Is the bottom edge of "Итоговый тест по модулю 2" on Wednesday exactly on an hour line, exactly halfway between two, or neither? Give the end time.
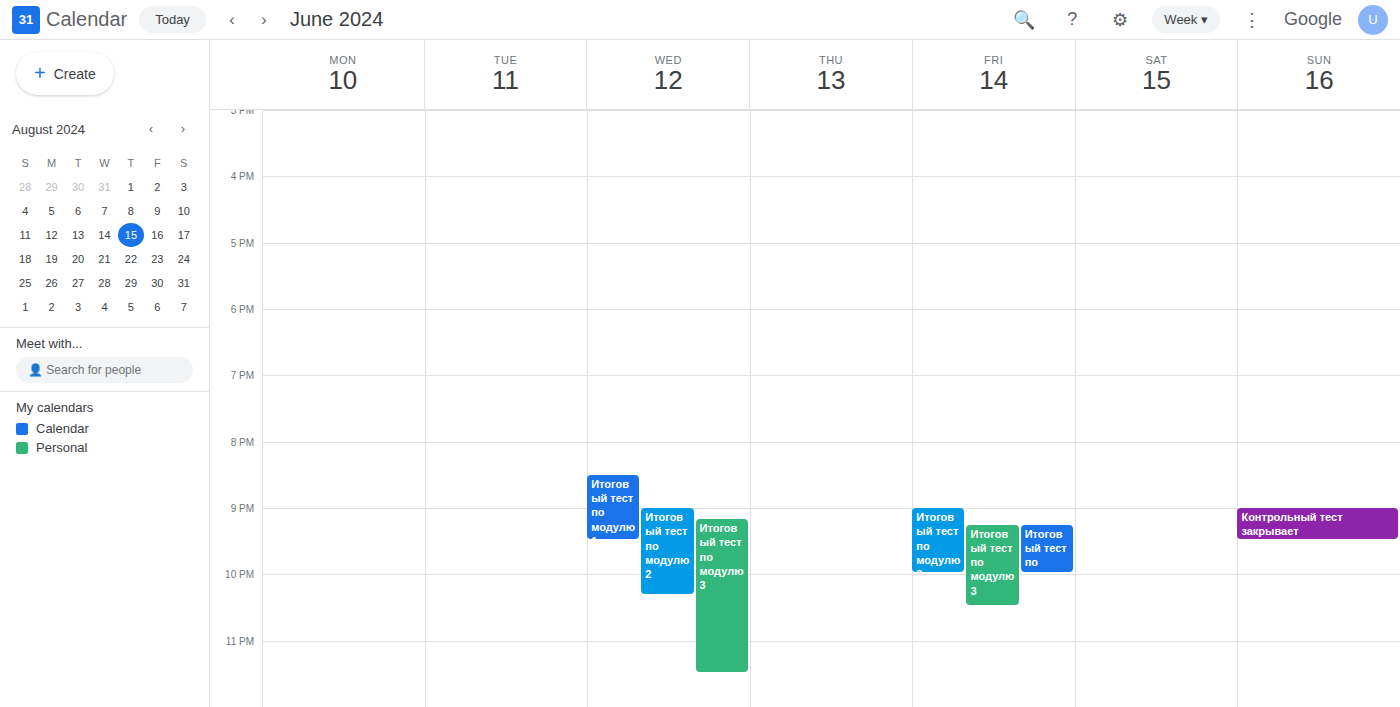
10:20 PM -- neither: 20 minutes below the 10 PM line and 40 minutes above the 11 PM line.